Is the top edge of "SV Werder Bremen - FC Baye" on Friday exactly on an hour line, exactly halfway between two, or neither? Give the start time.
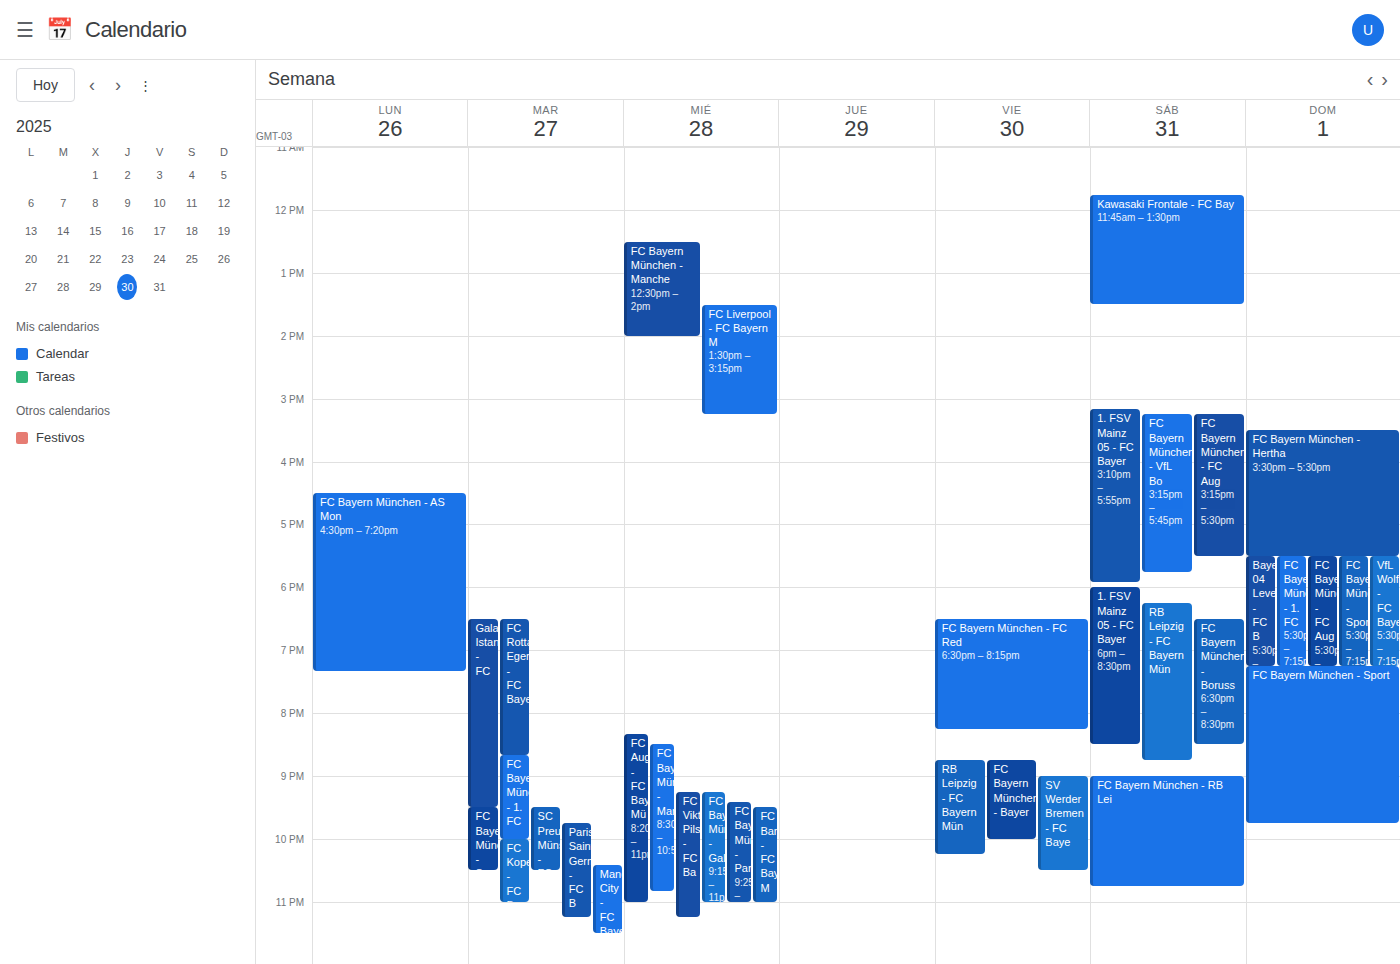
9:00 PM -- exactly on the 9 PM line.